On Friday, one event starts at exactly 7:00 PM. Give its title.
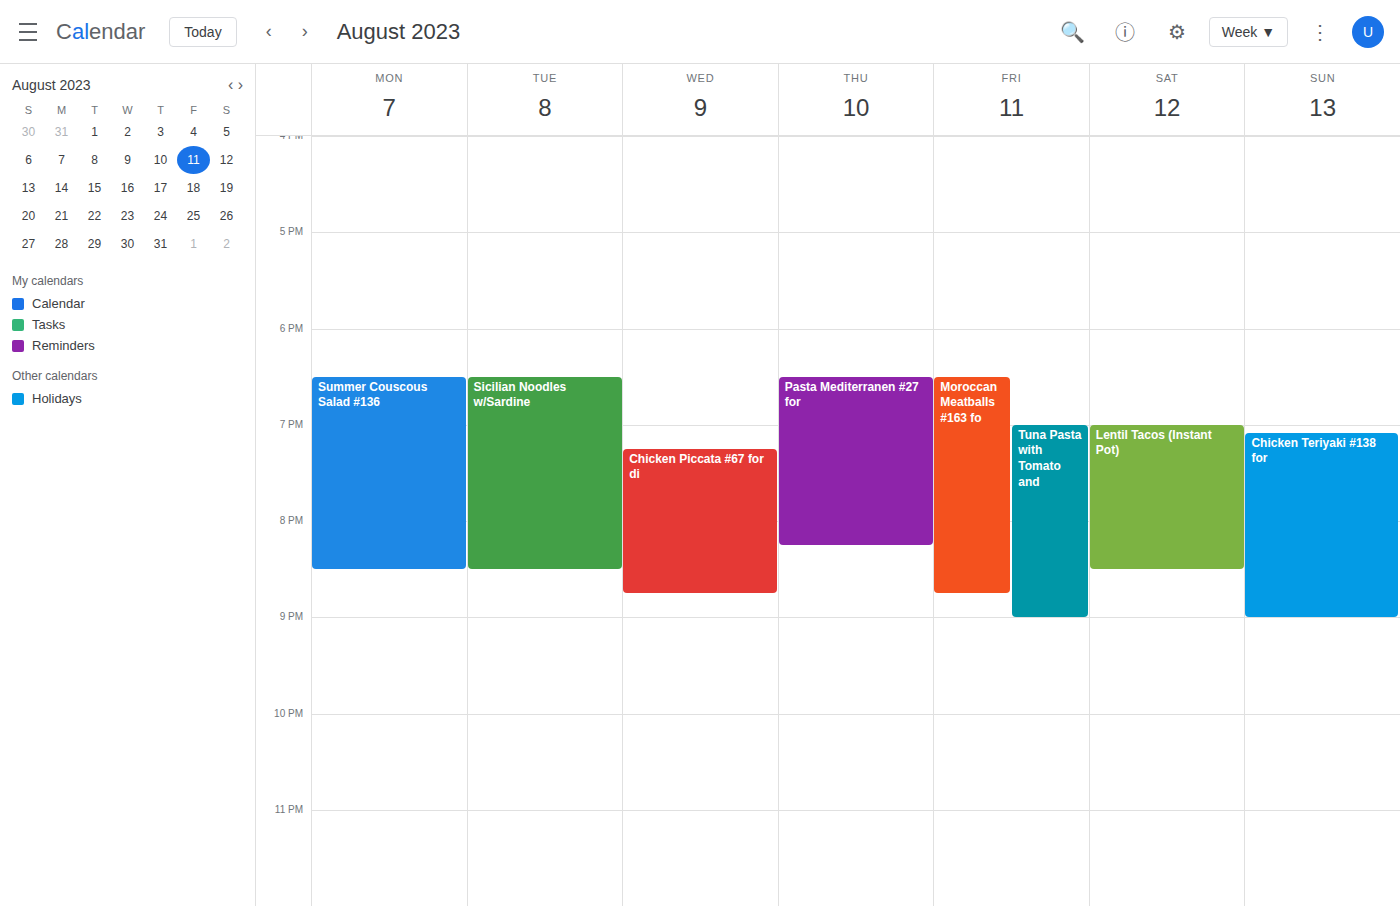
"Tuna Pasta with Tomato and"